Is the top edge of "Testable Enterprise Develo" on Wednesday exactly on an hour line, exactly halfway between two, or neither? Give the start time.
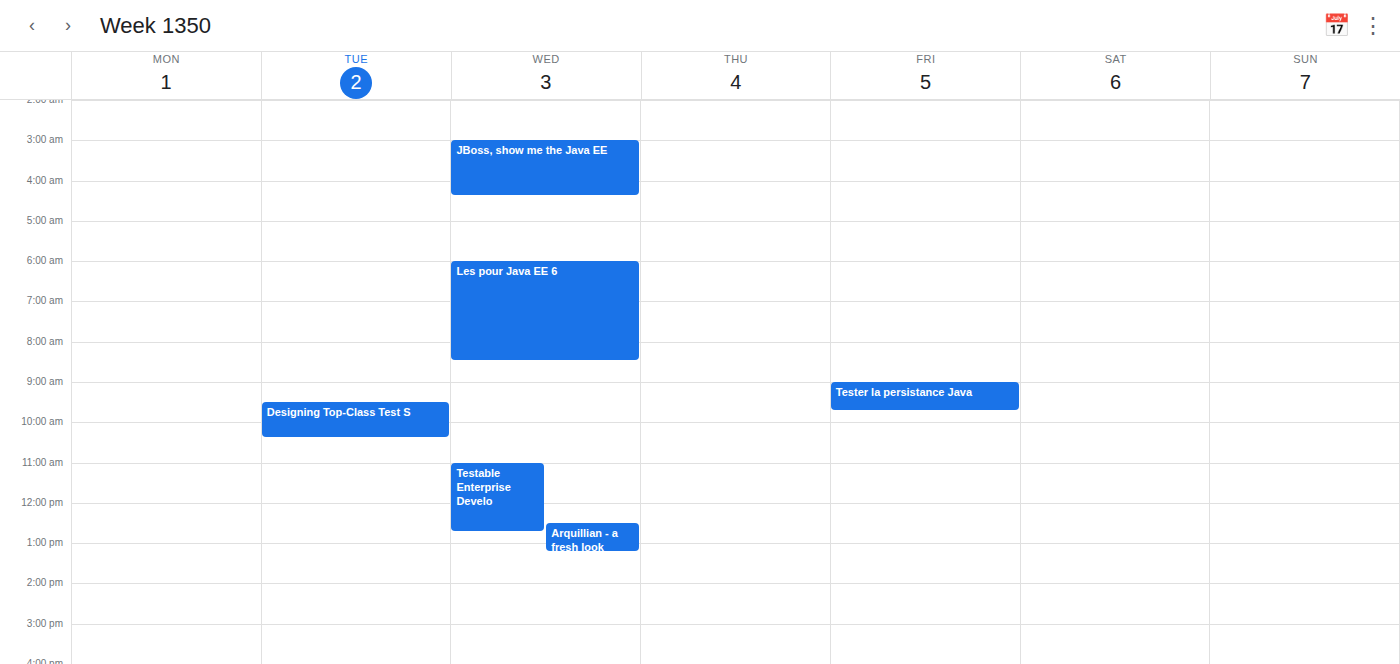
11:00 AM -- exactly on the 11 AM line.